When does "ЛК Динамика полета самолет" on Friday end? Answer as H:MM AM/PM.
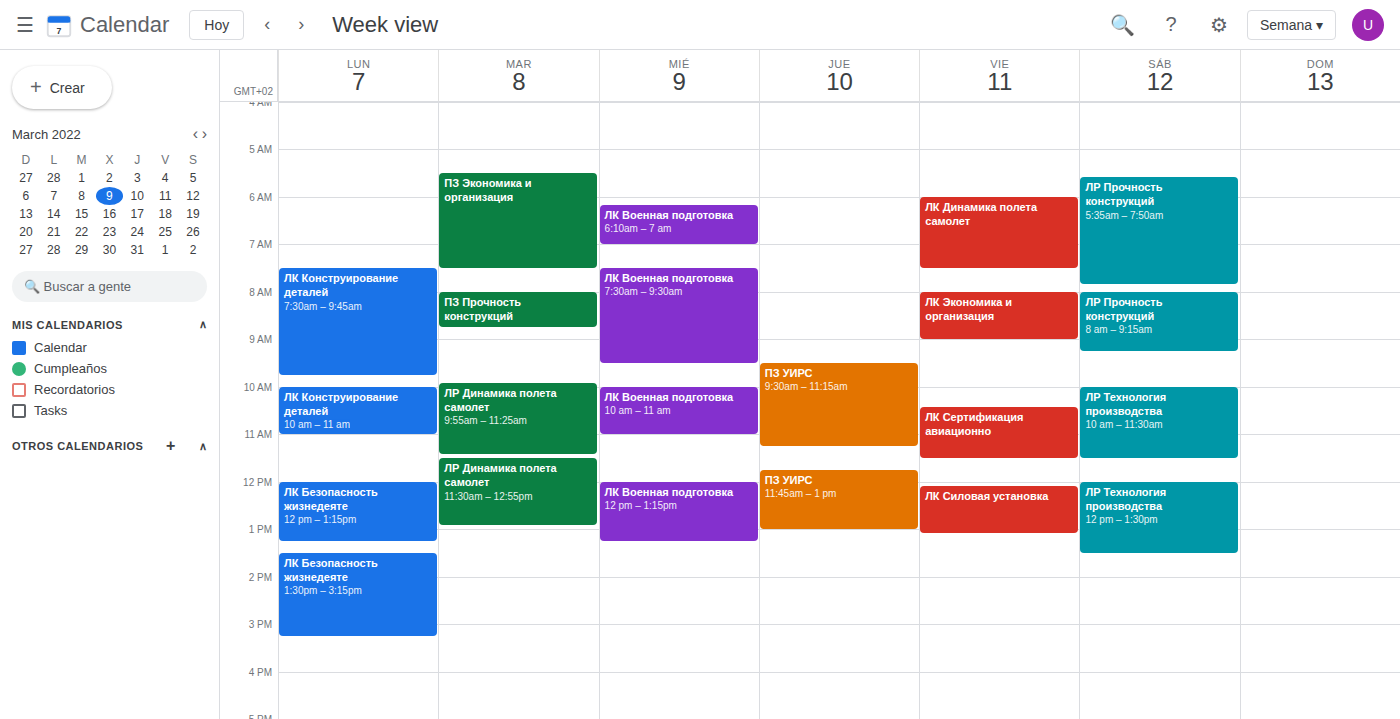
7:30 AM